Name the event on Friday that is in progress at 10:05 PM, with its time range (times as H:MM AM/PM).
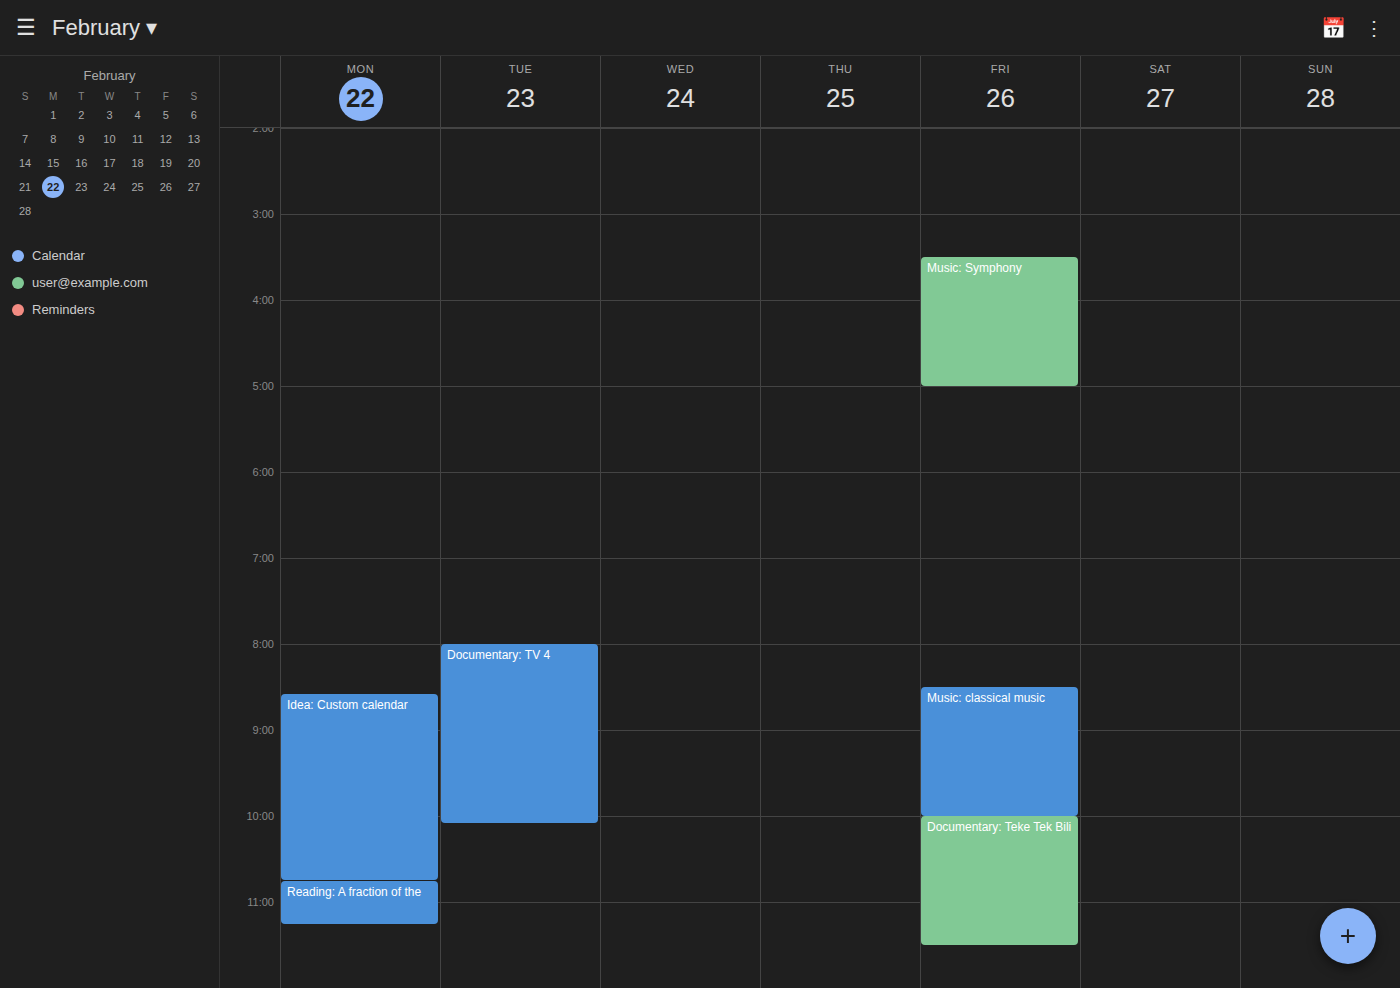
"Documentary: Teke Tek Bili", 10:00 PM to 11:30 PM